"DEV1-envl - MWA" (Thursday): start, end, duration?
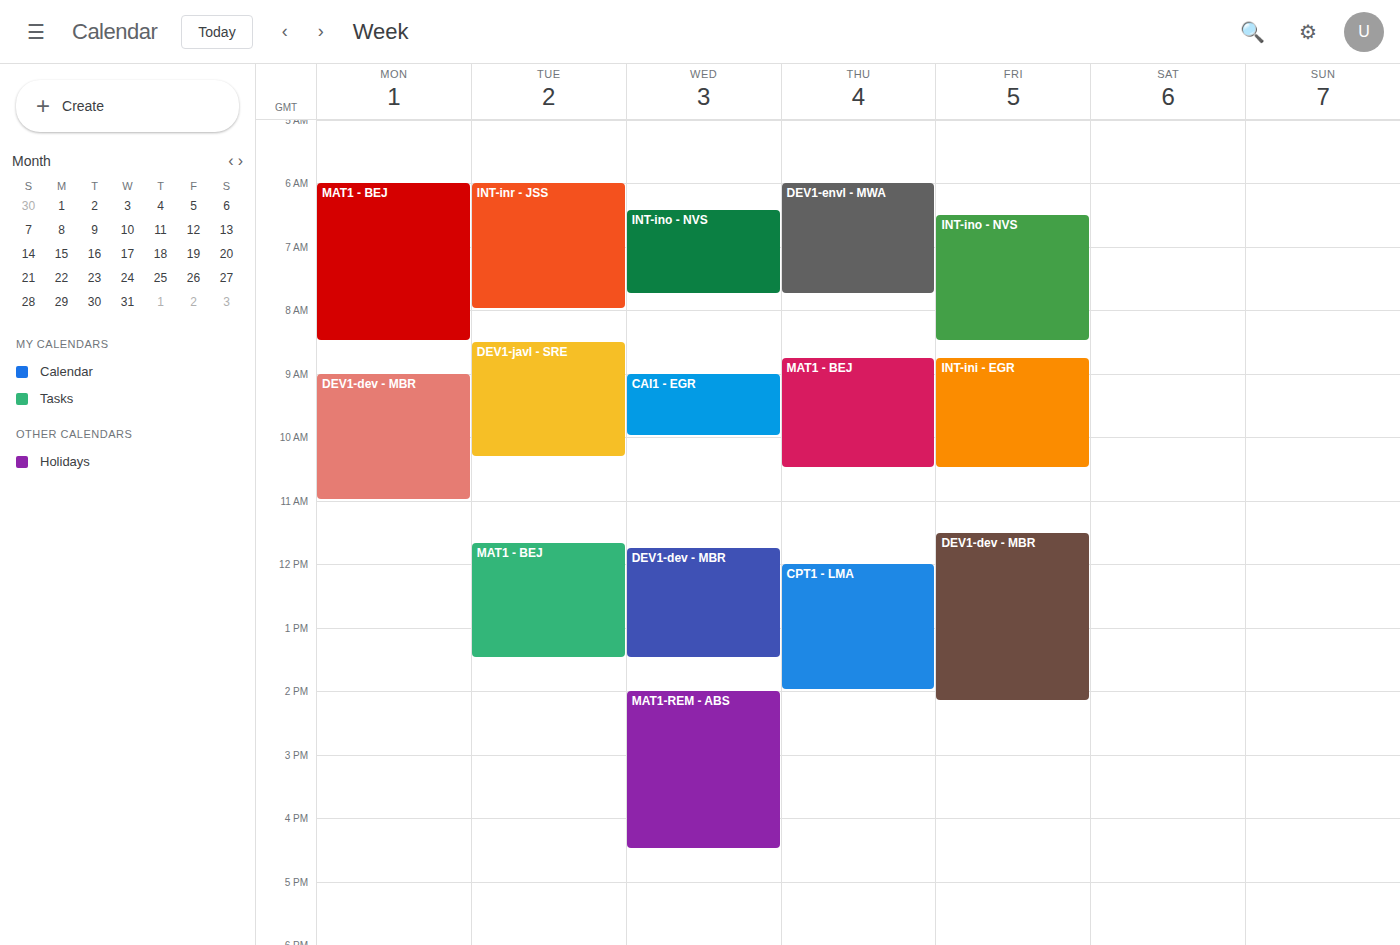
6:00 AM to 7:45 AM, 1 hour 45 minutes